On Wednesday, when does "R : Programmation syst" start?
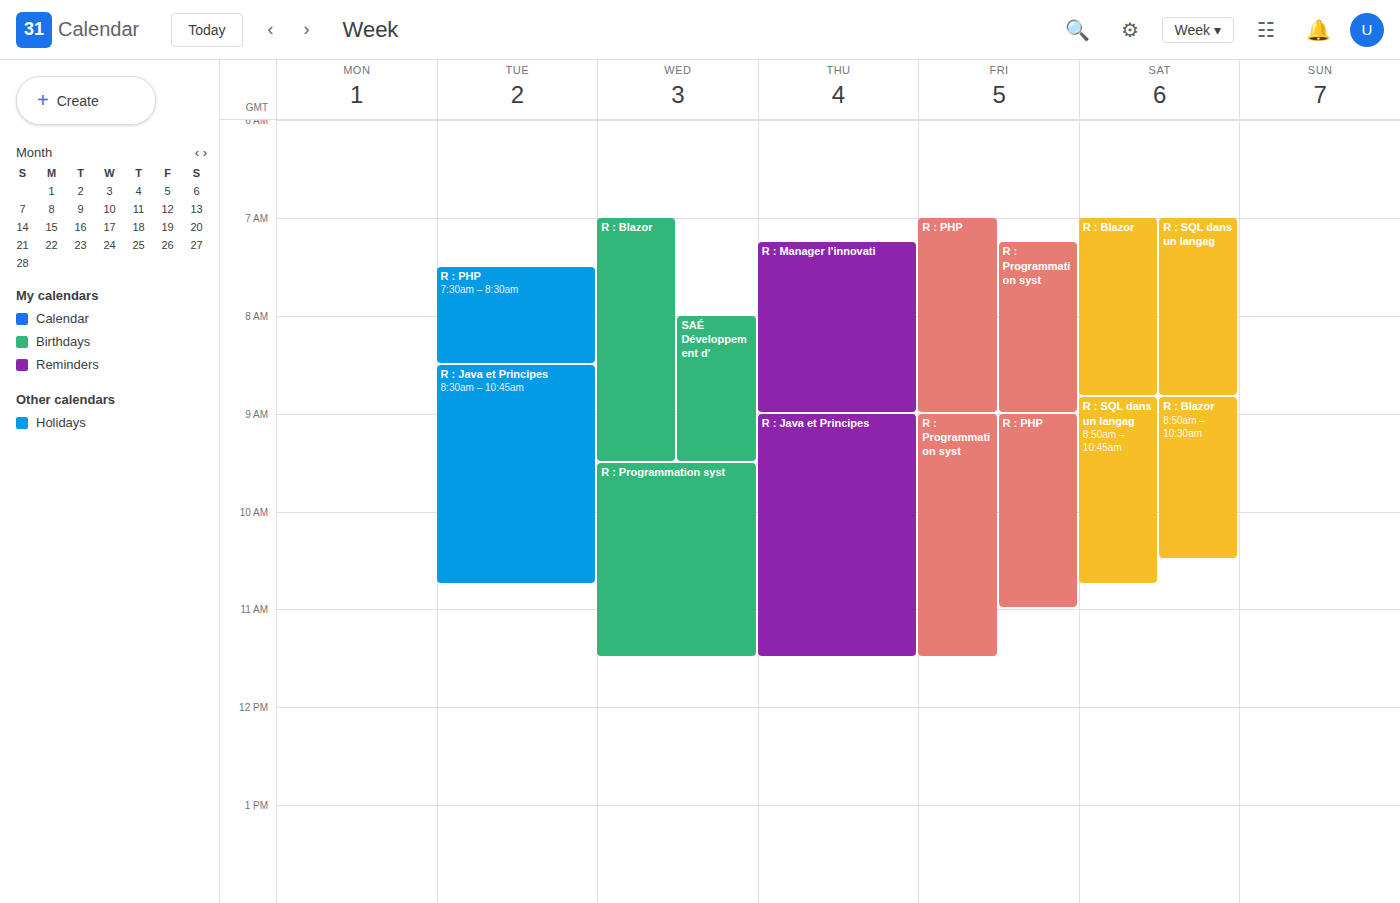
9:30 AM